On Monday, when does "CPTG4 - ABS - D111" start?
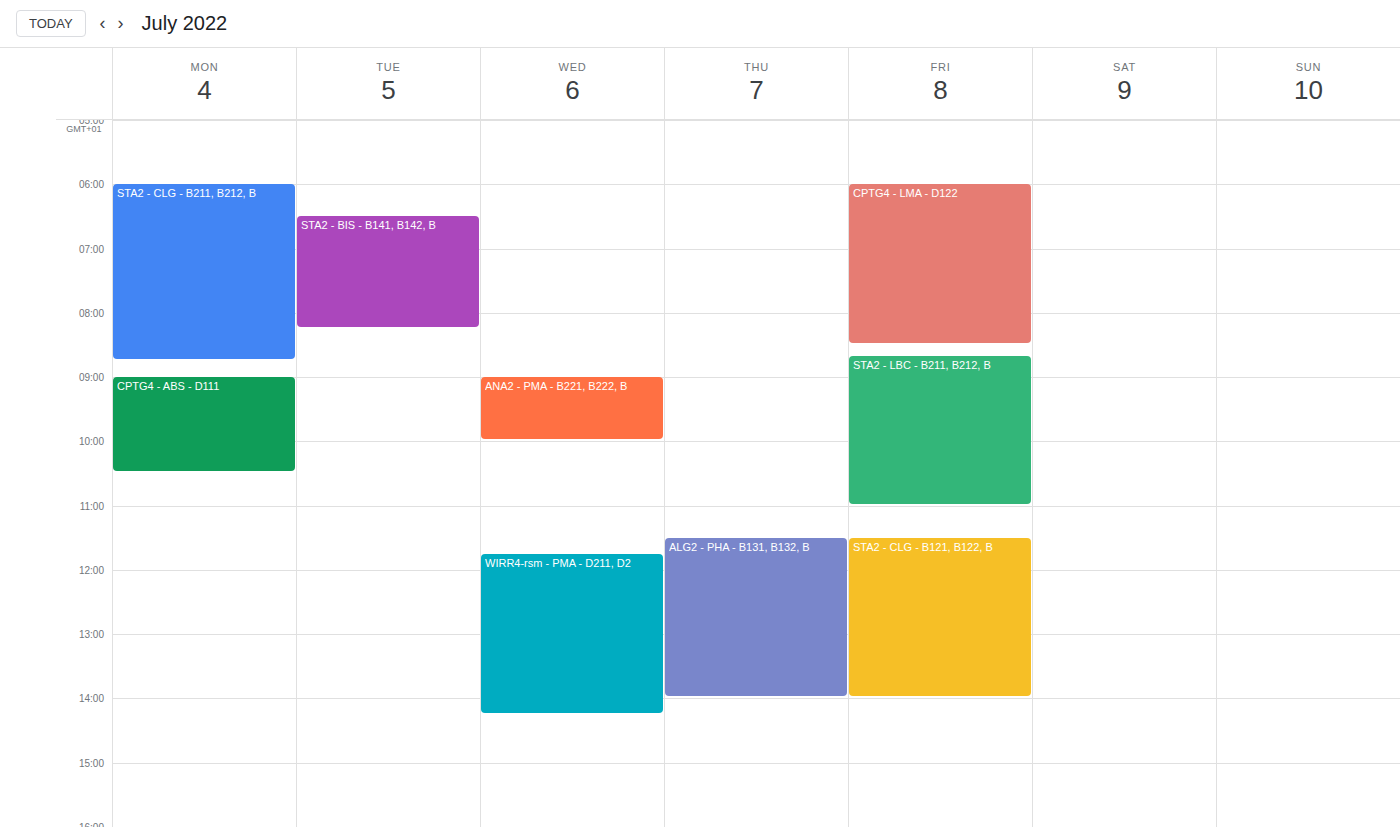
09:00